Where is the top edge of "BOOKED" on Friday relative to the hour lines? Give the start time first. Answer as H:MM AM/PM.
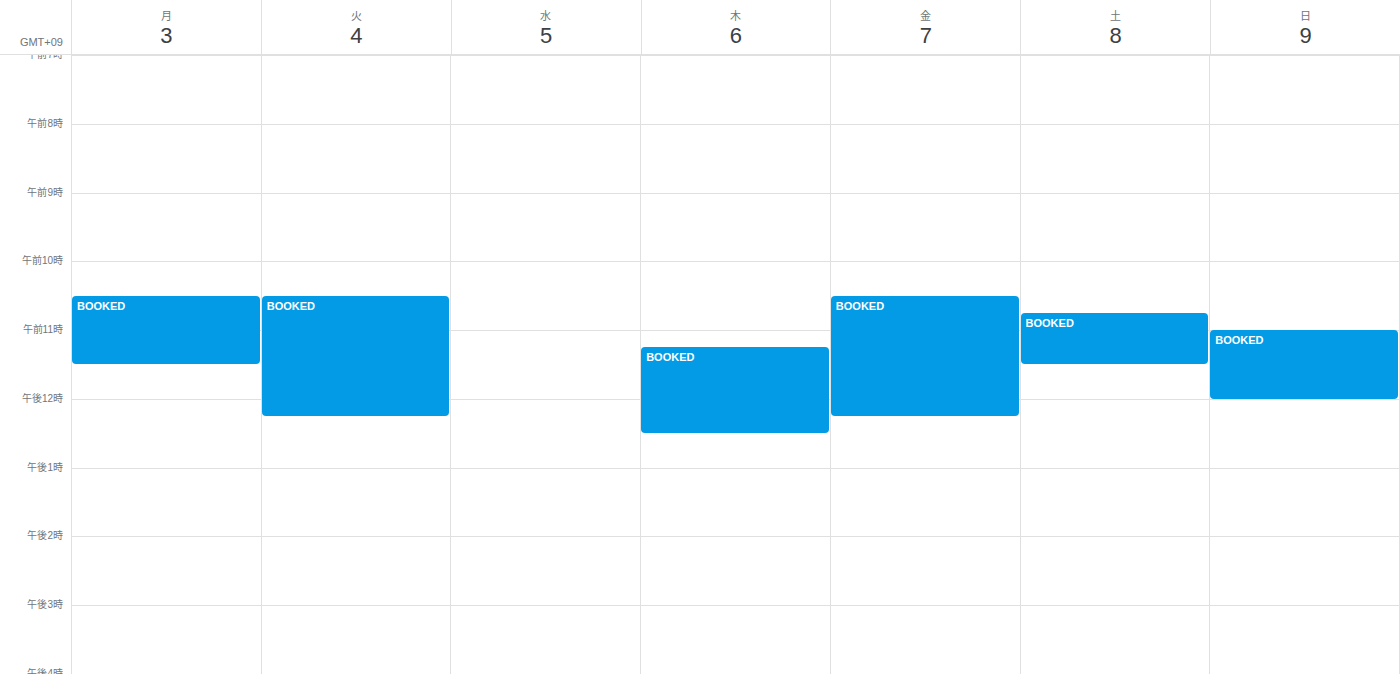
10:30 AM -- halfway between the 10 AM and 11 AM lines.